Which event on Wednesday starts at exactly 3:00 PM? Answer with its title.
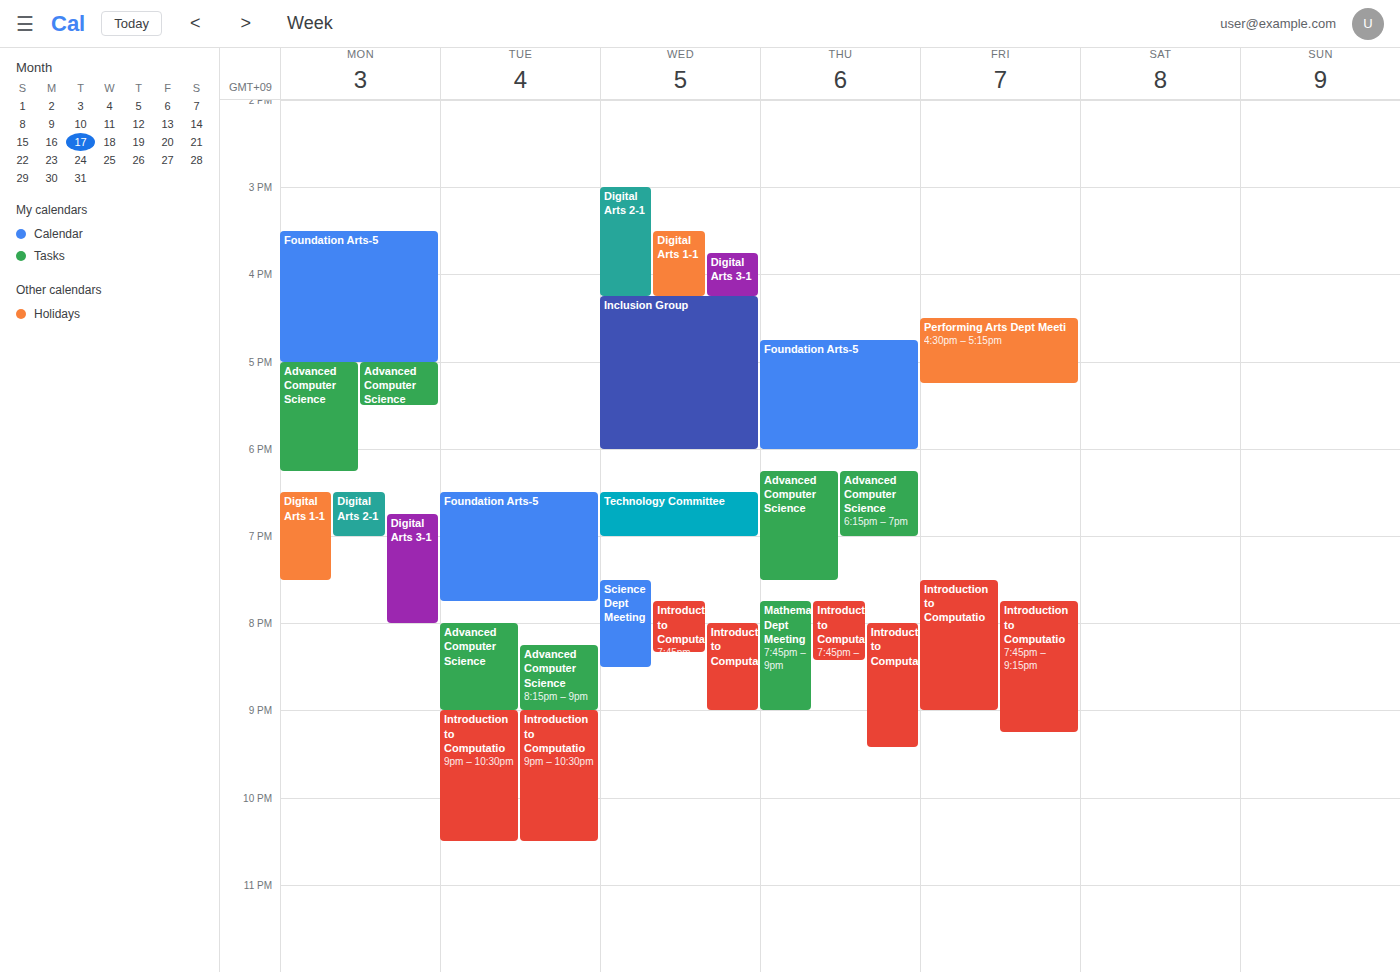
"Digital Arts 2-1"